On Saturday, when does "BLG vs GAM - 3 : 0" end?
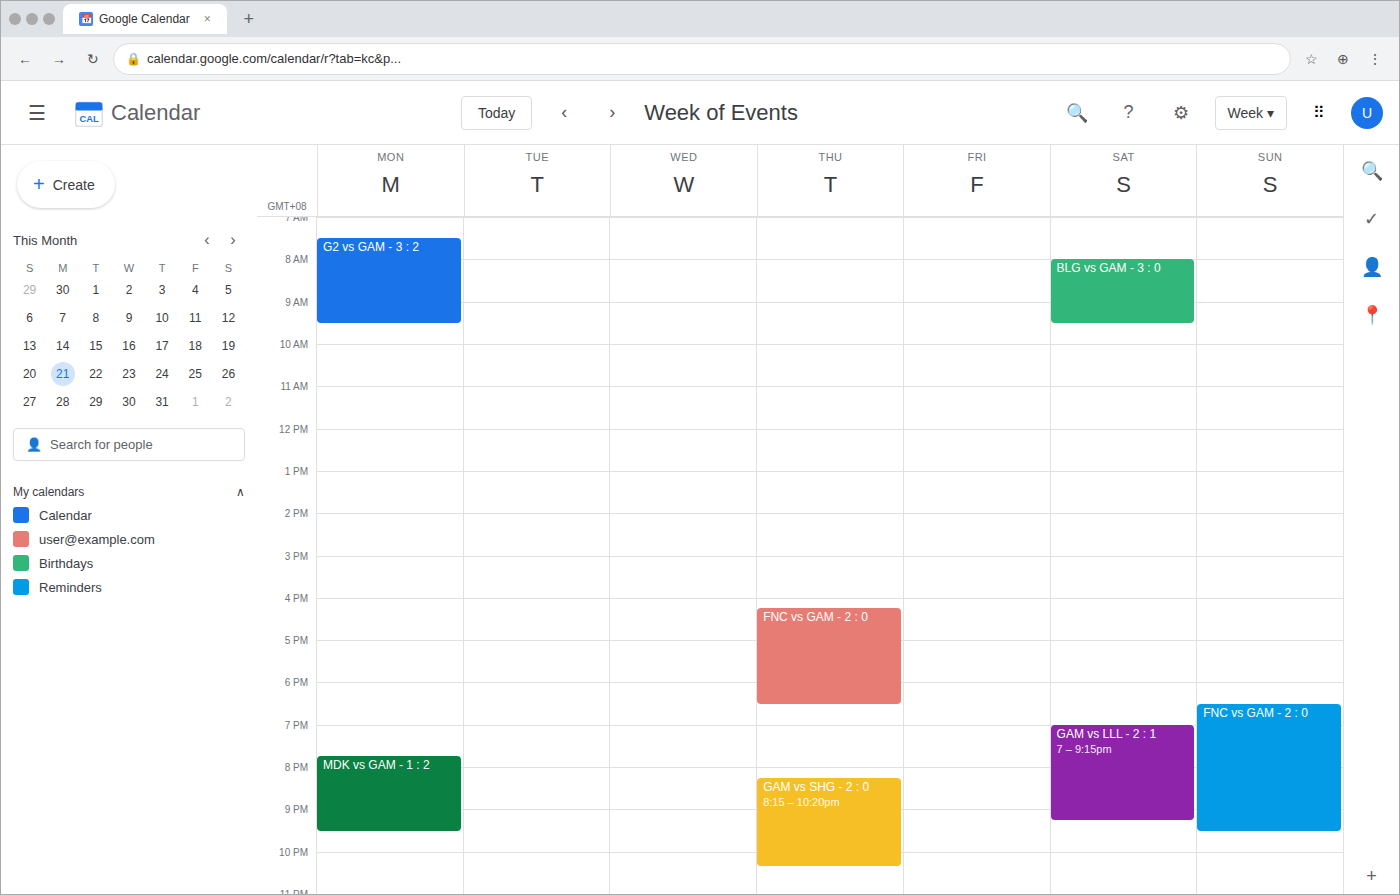
09:30